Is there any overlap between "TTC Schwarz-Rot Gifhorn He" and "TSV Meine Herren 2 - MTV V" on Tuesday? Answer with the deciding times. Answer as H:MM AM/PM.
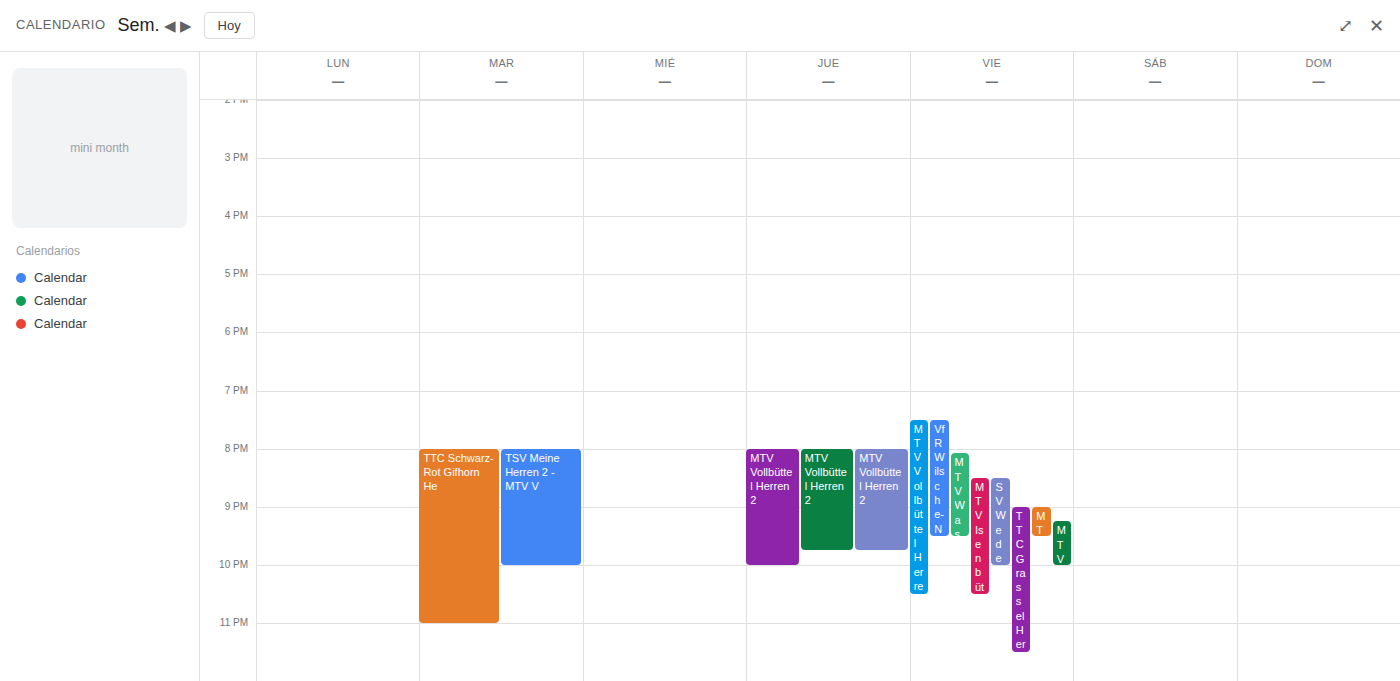
"TSV Meine Herren 2 - MTV V" runs 8:00 PM to 10:00 PM, inside "TTC Schwarz-Rot Gifhorn He" -- they overlap.